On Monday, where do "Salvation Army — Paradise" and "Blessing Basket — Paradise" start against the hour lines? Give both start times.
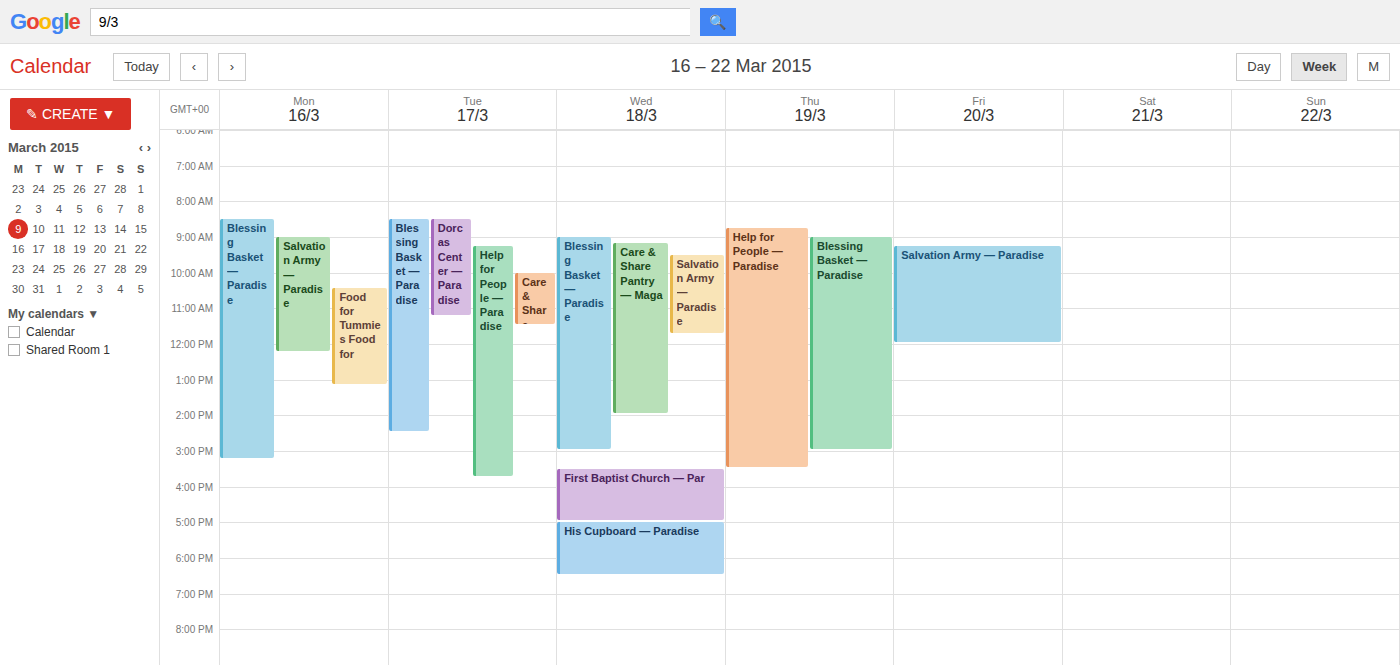
"Salvation Army — Paradise": 9:00 AM, exactly on the 9 AM line. "Blessing Basket — Paradise": 8:30 AM, halfway between the 8 AM and 9 AM lines.